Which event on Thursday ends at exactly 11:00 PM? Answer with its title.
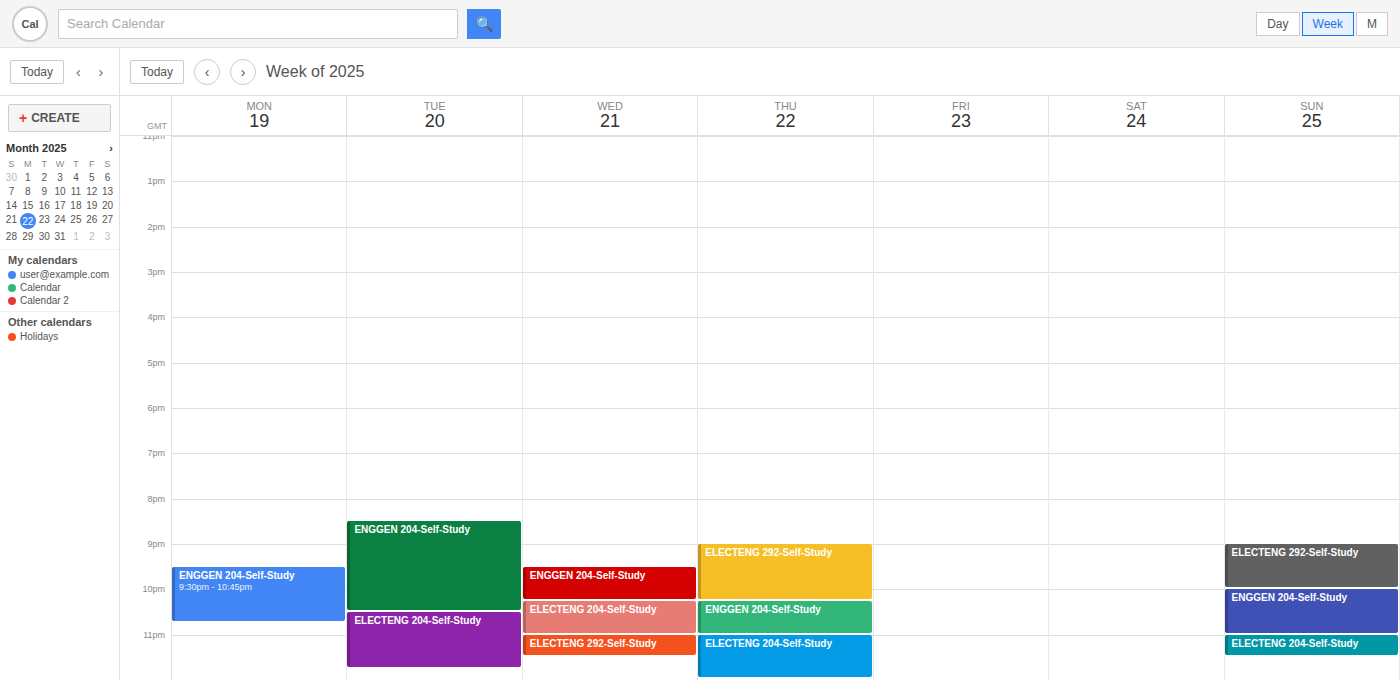
"ENGGEN 204-Self-Study"